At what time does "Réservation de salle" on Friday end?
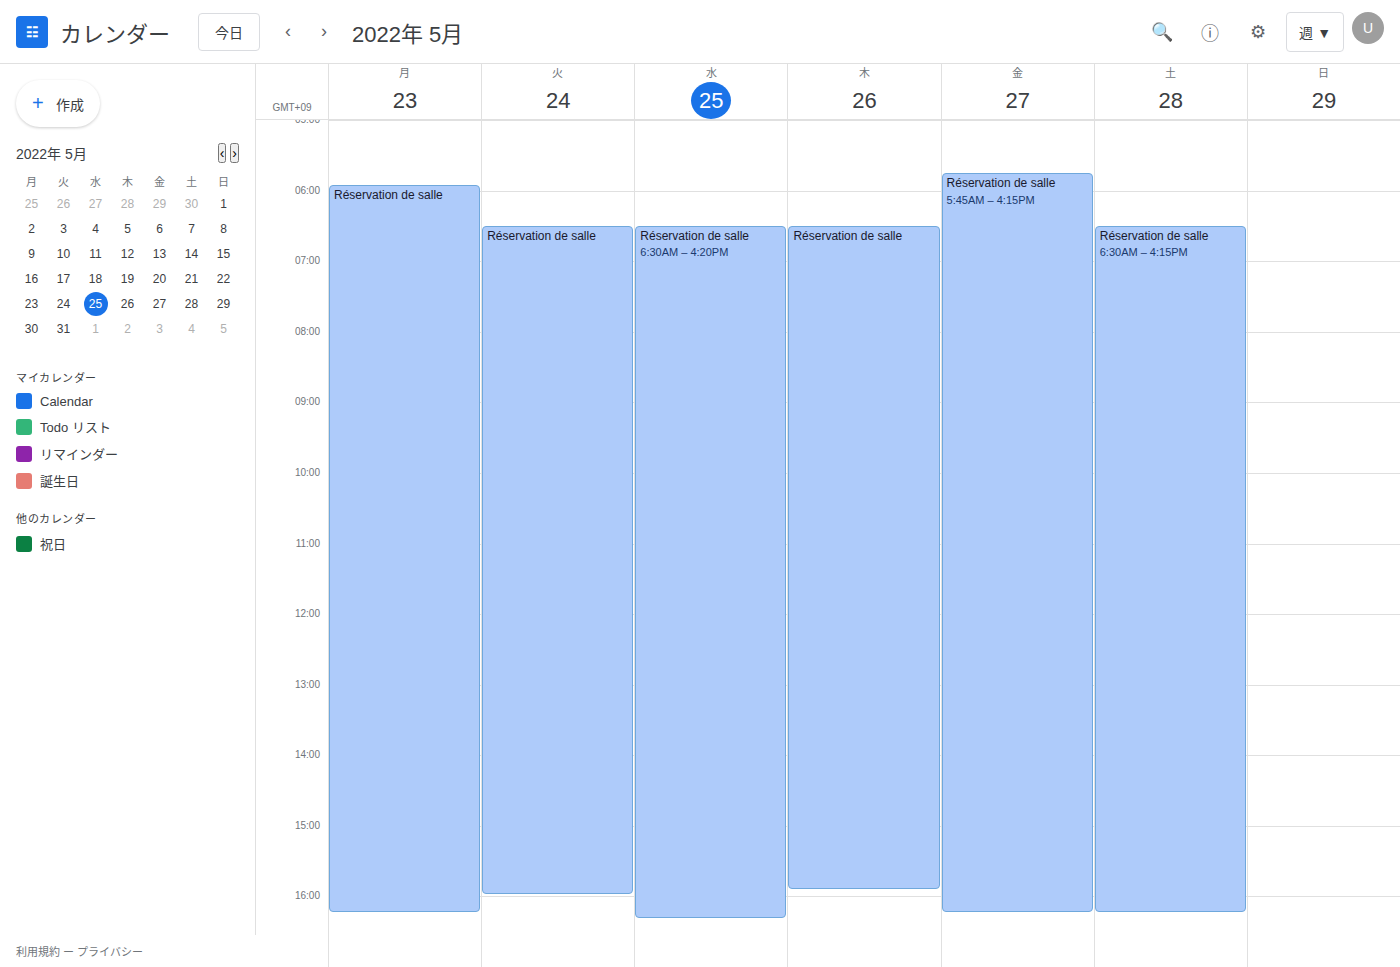
4:15 PM